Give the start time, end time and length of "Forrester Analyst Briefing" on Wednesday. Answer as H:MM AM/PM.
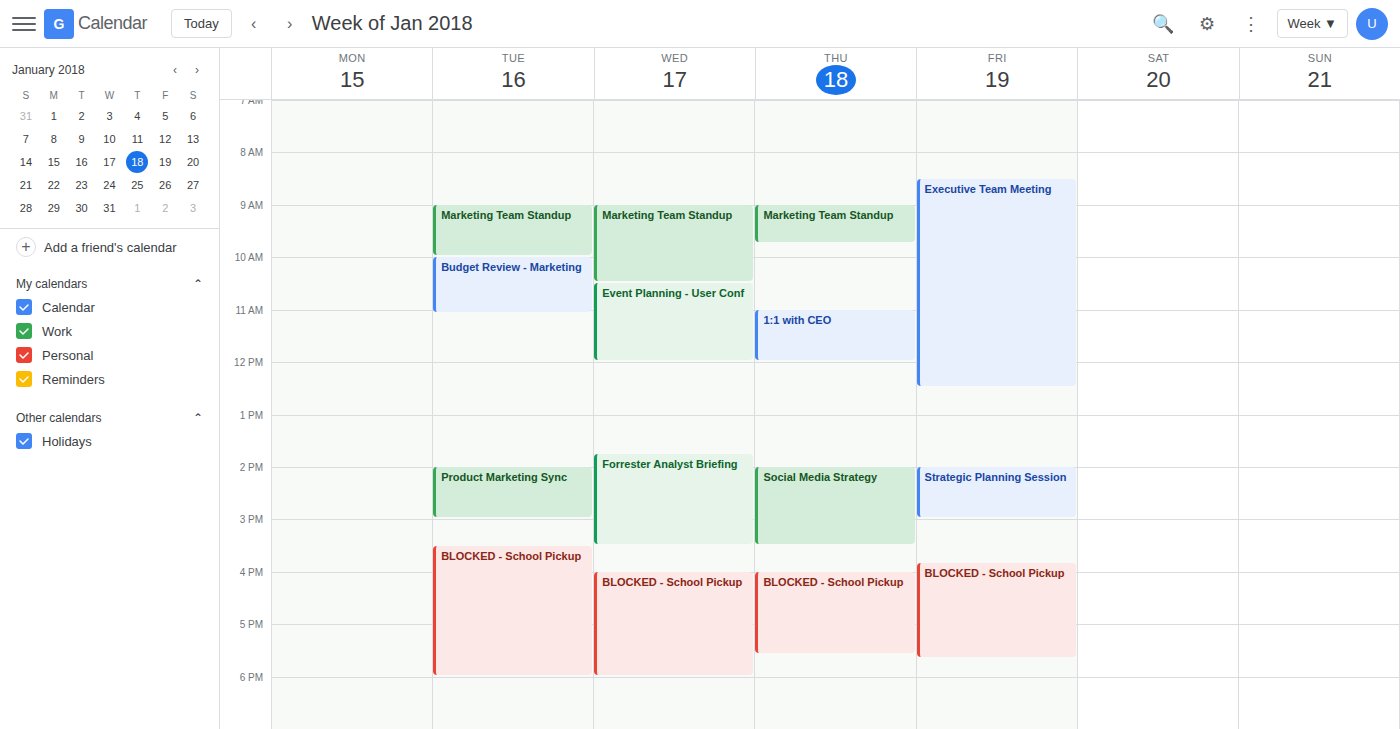
1:45 PM to 3:30 PM, 1 hour 45 minutes